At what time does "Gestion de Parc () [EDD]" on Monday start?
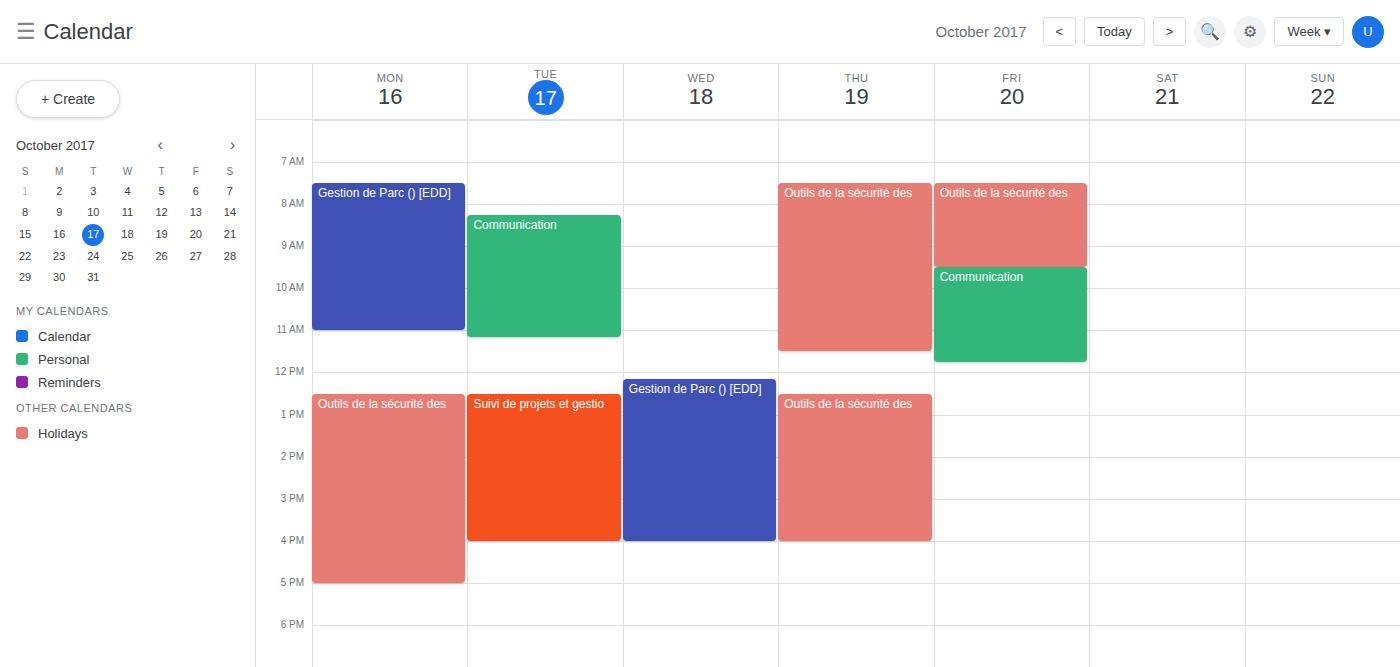
7:30 AM